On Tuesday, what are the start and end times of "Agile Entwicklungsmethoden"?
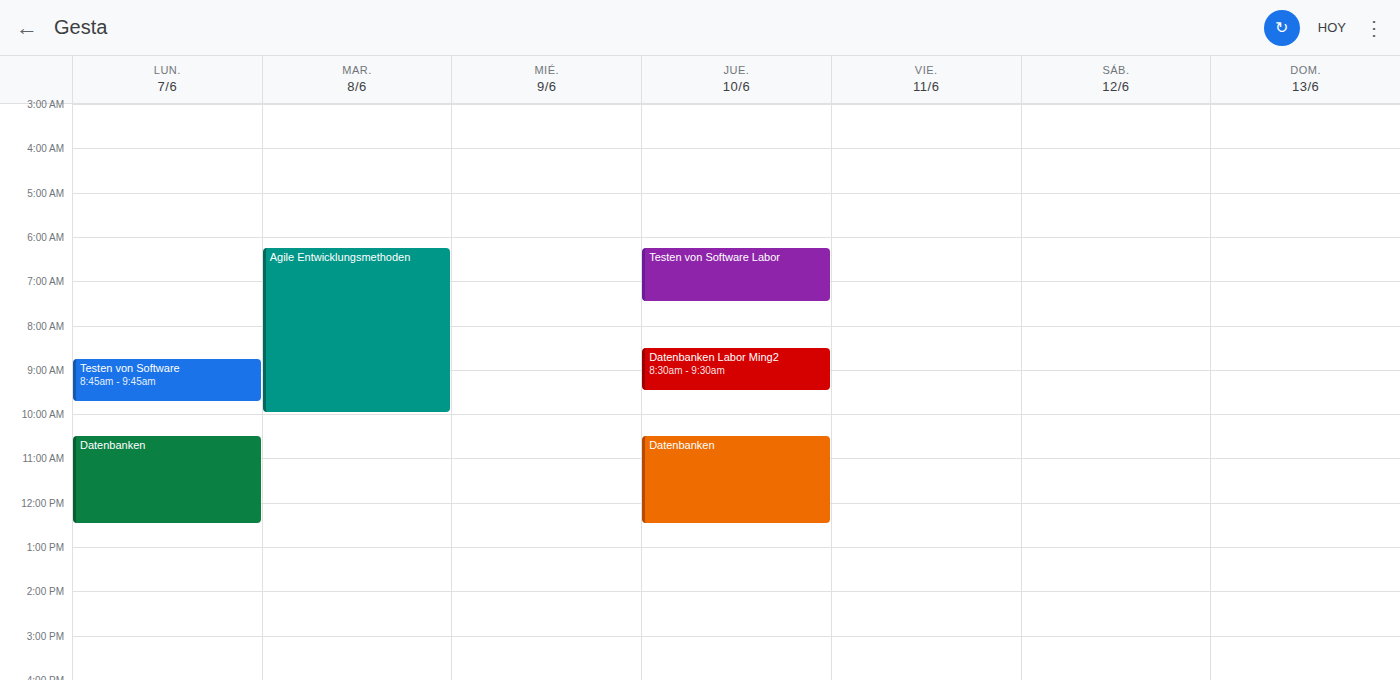
6:15 AM to 10:00 AM